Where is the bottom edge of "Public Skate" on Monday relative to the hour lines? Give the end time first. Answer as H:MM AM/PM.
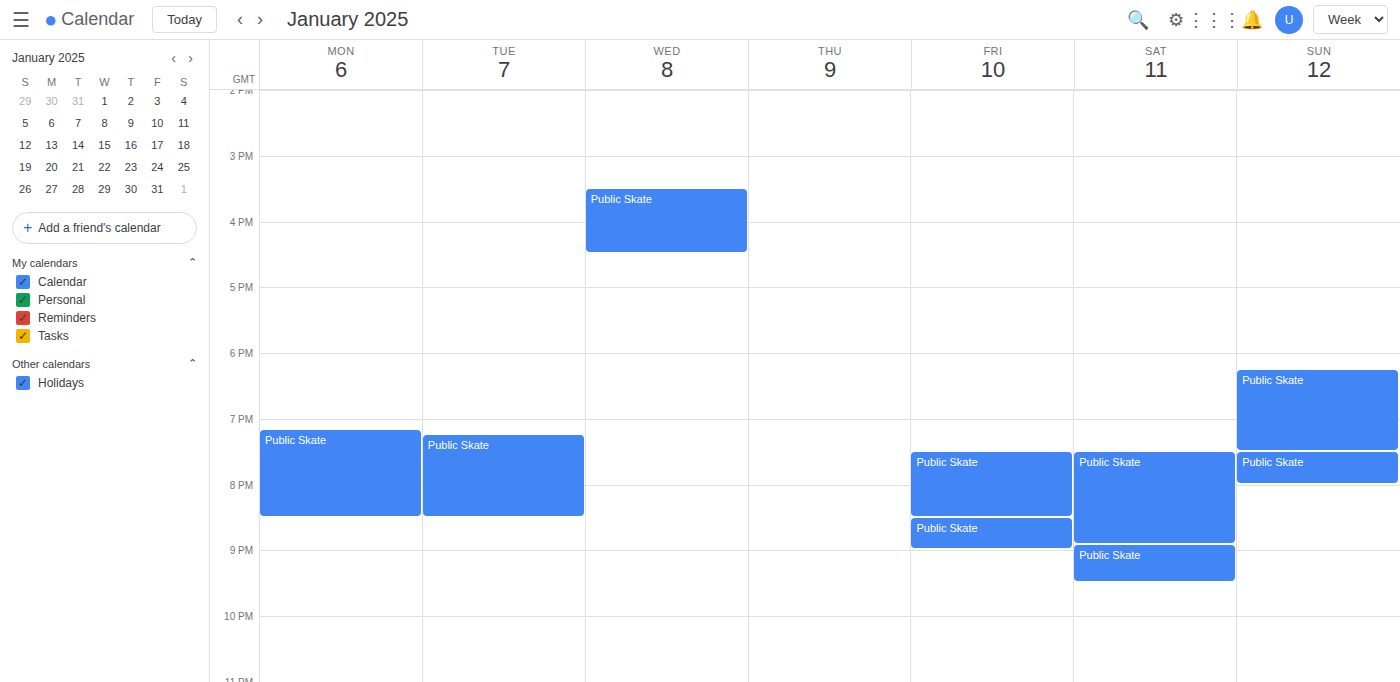
8:30 PM -- halfway between the 8 PM and 9 PM lines.